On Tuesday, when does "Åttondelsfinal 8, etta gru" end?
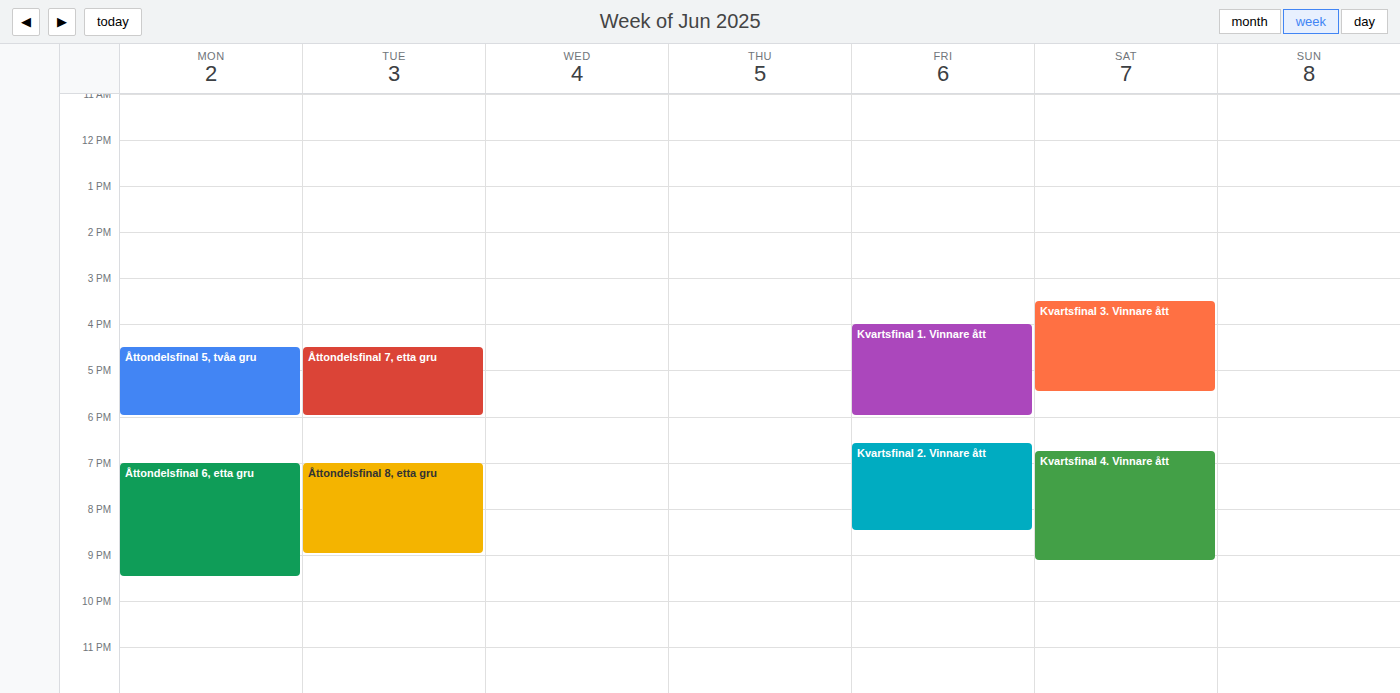
9:00 PM